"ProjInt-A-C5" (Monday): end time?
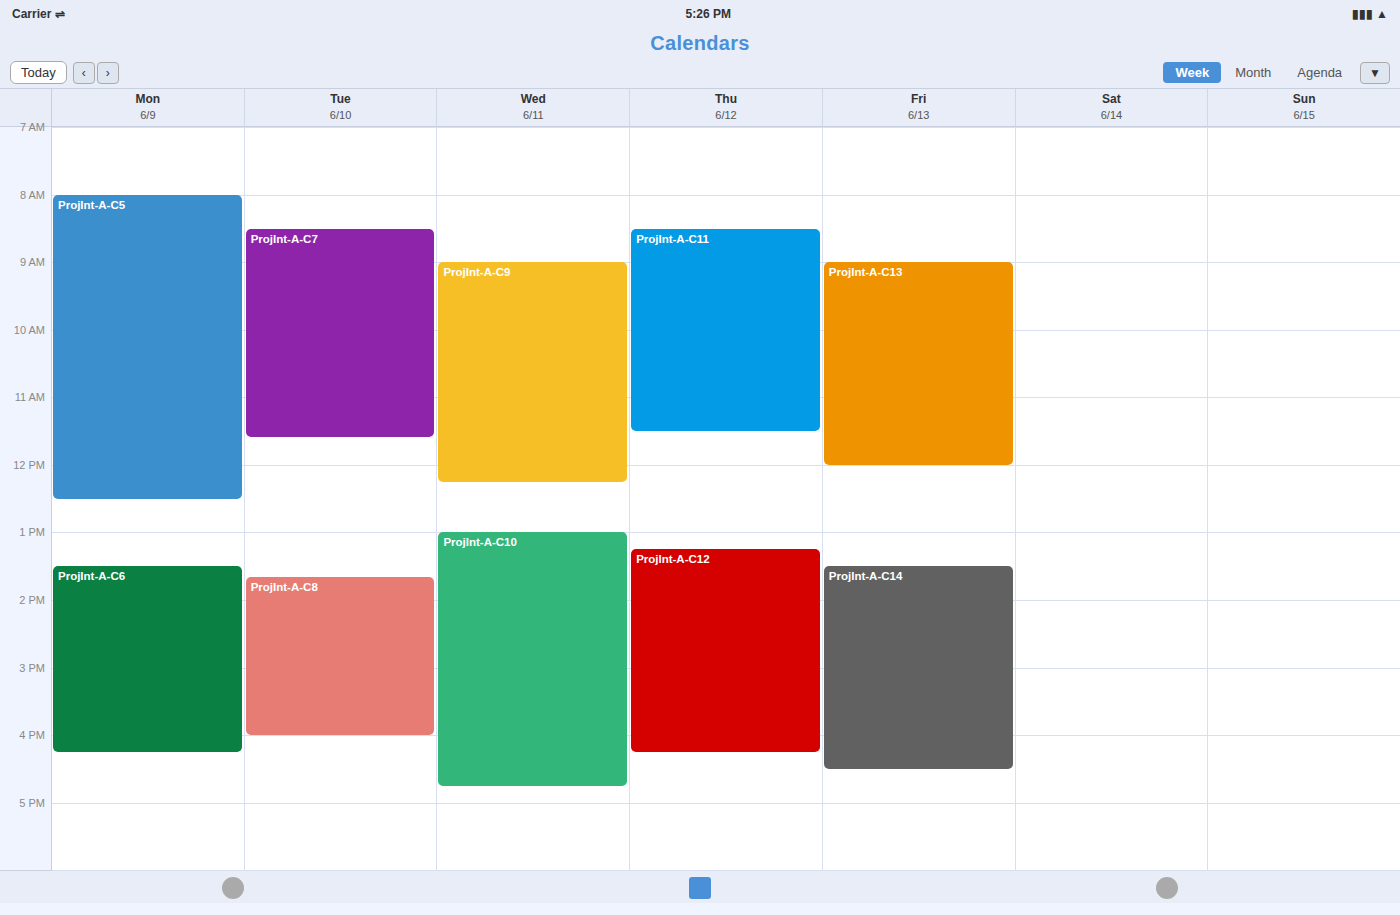
12:30 PM